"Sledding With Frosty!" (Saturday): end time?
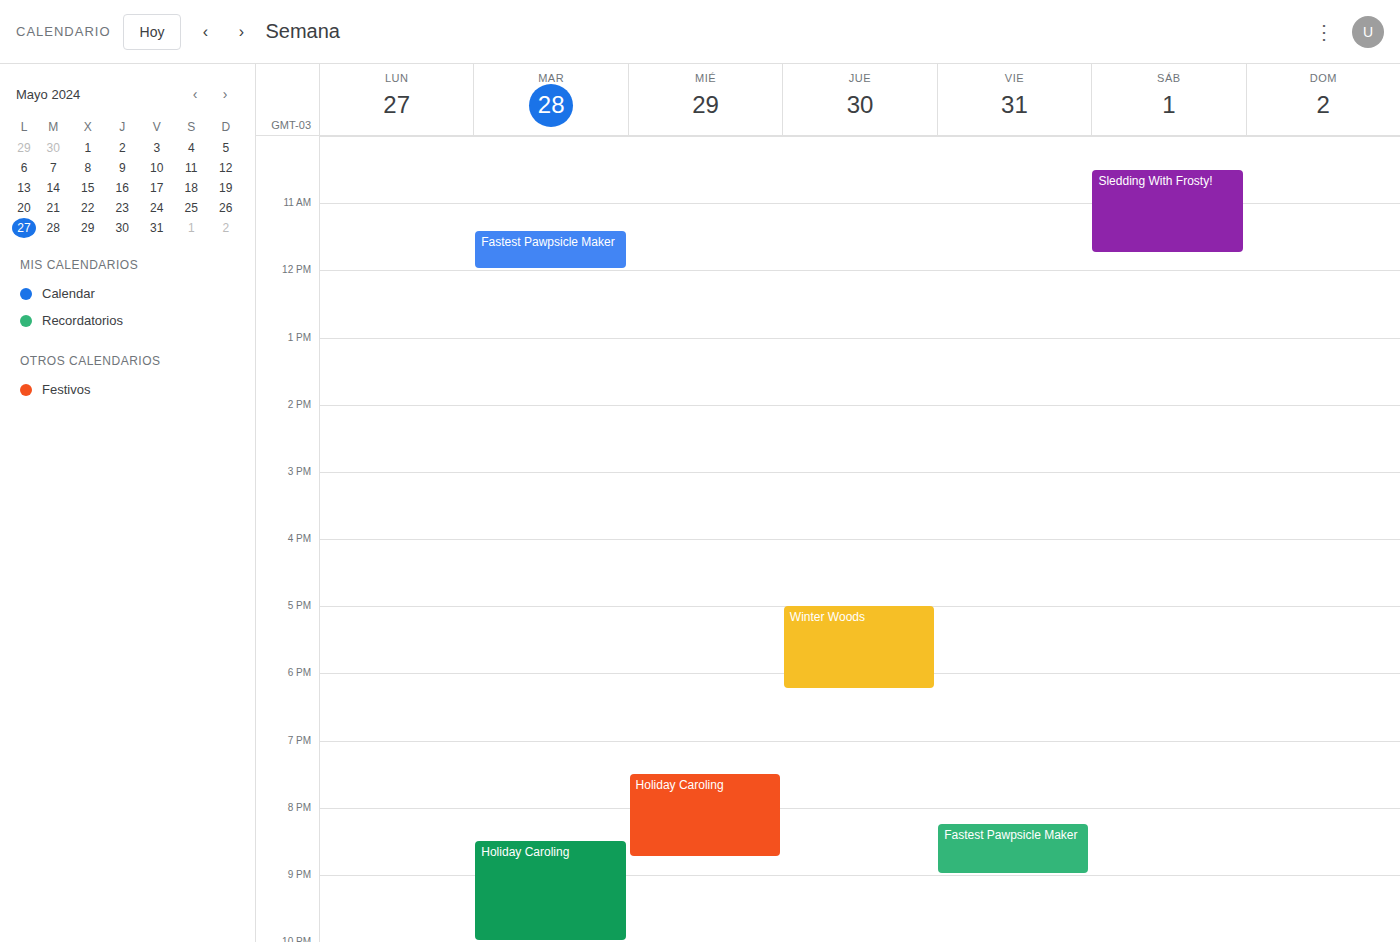
11:45 AM